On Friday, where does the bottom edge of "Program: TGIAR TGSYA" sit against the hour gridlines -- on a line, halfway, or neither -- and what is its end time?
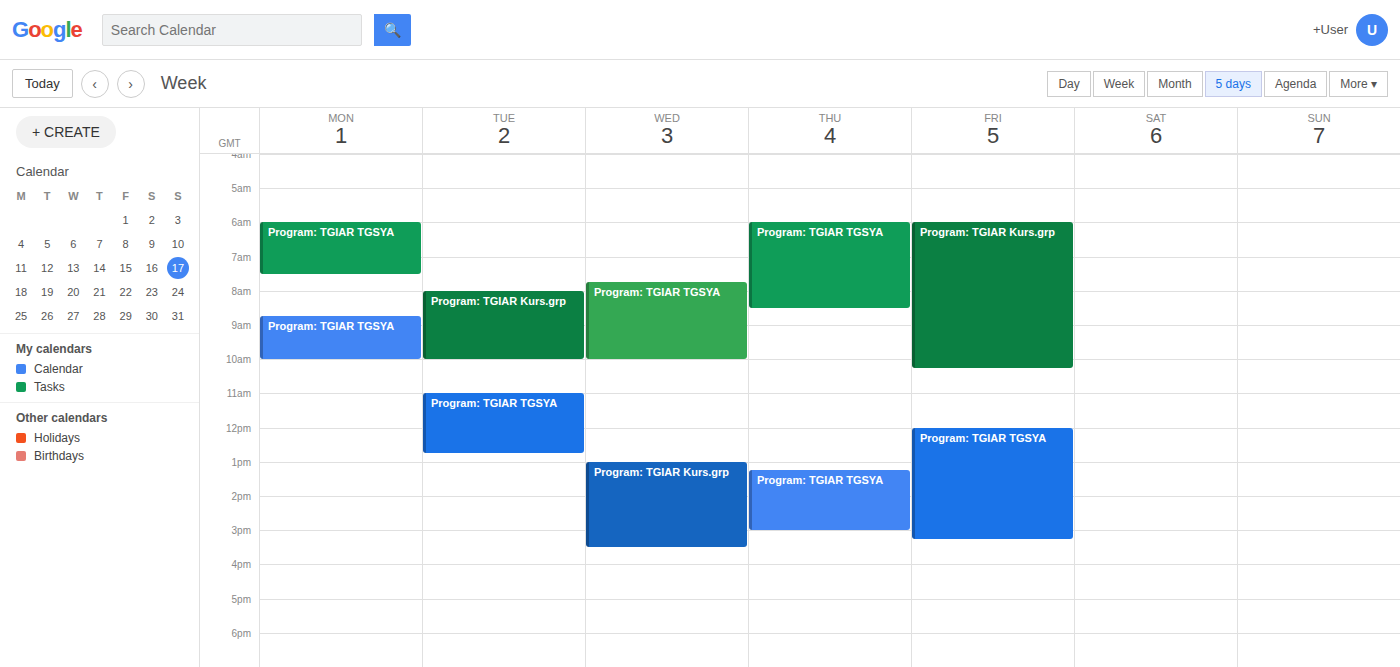
3:15 PM -- neither: a quarter of the way from the 3 PM line to the 4 PM line.